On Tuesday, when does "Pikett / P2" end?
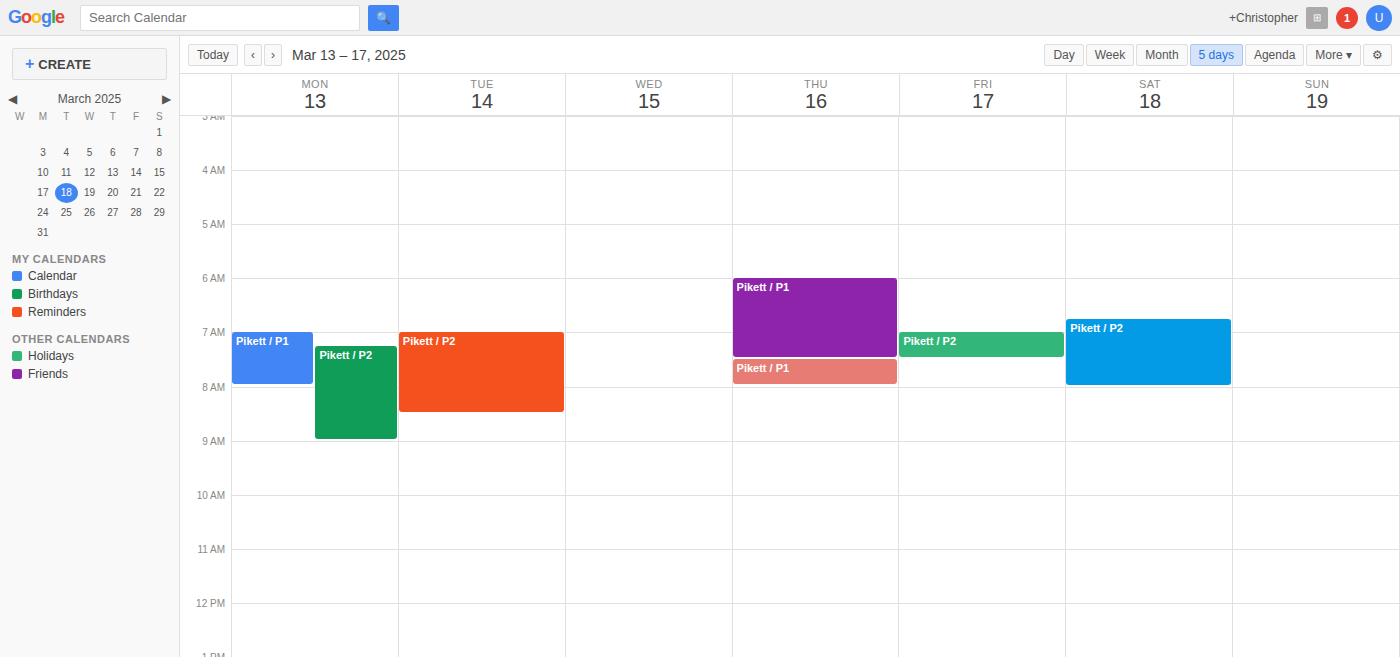
8:30 AM